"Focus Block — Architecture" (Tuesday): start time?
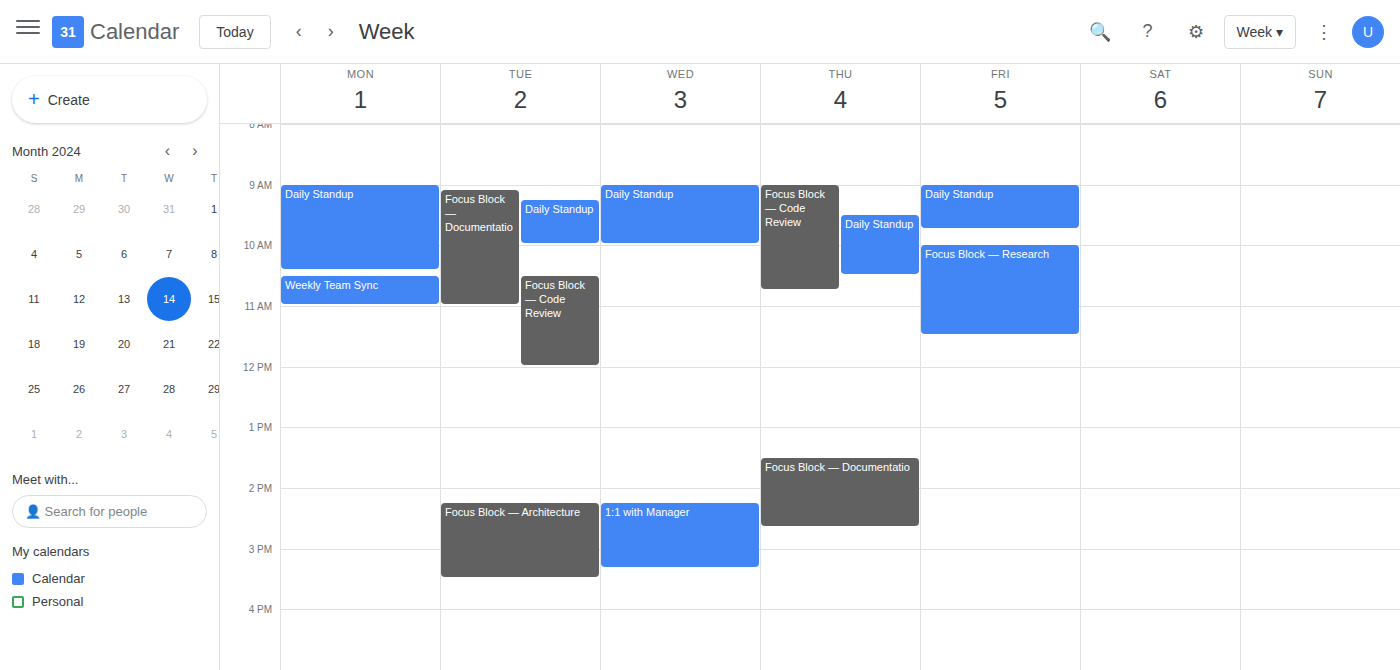
2:15 PM